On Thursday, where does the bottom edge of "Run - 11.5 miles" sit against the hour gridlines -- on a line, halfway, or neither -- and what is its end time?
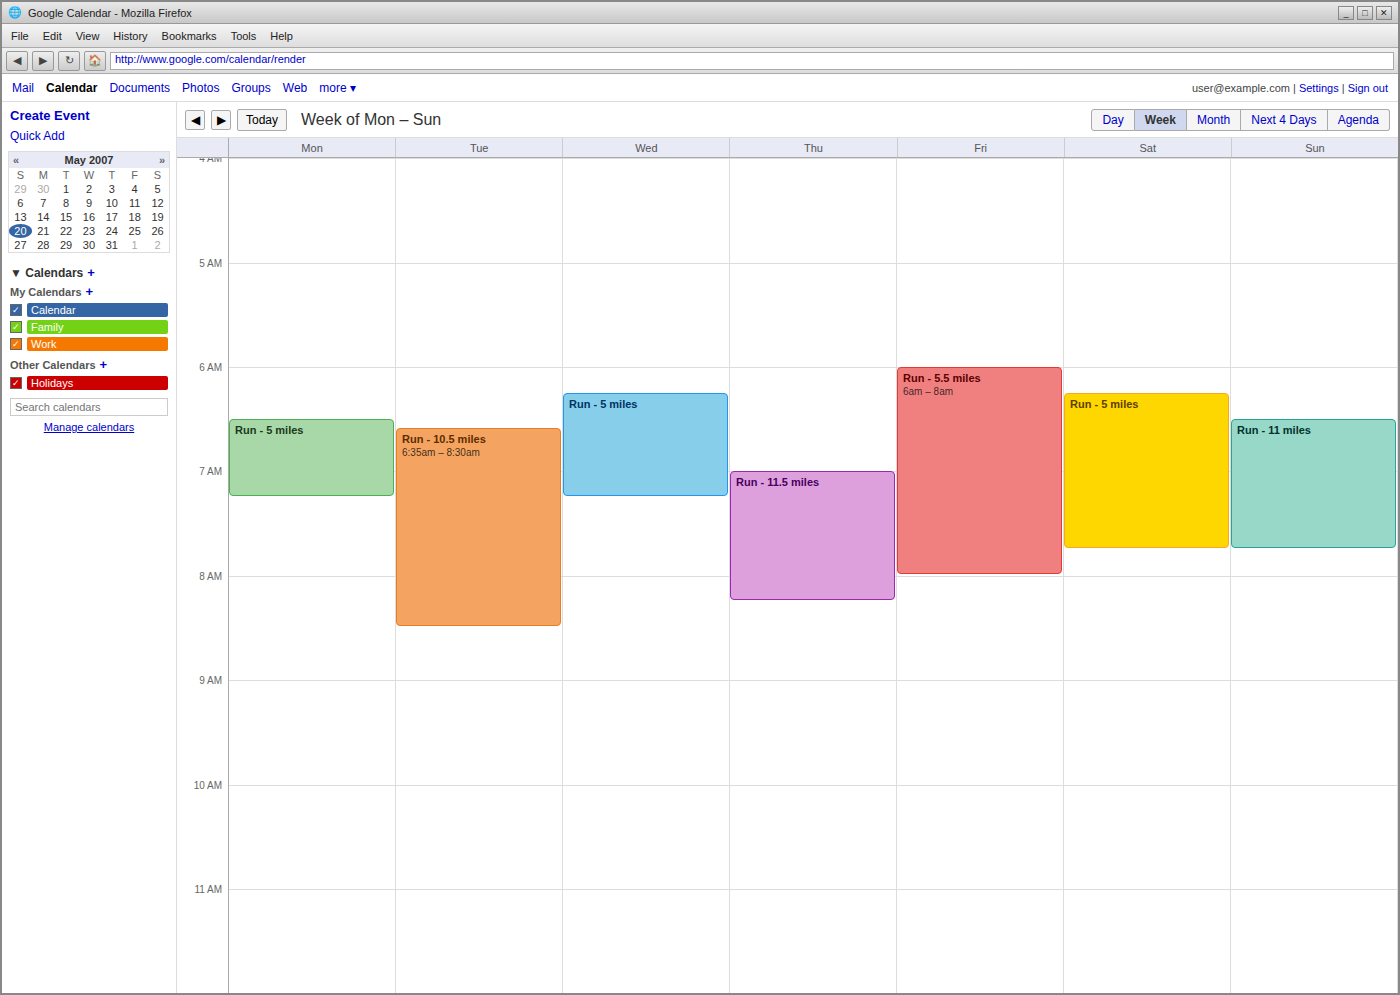
8:15 AM -- neither: a quarter of the way from the 8 AM line to the 9 AM line.